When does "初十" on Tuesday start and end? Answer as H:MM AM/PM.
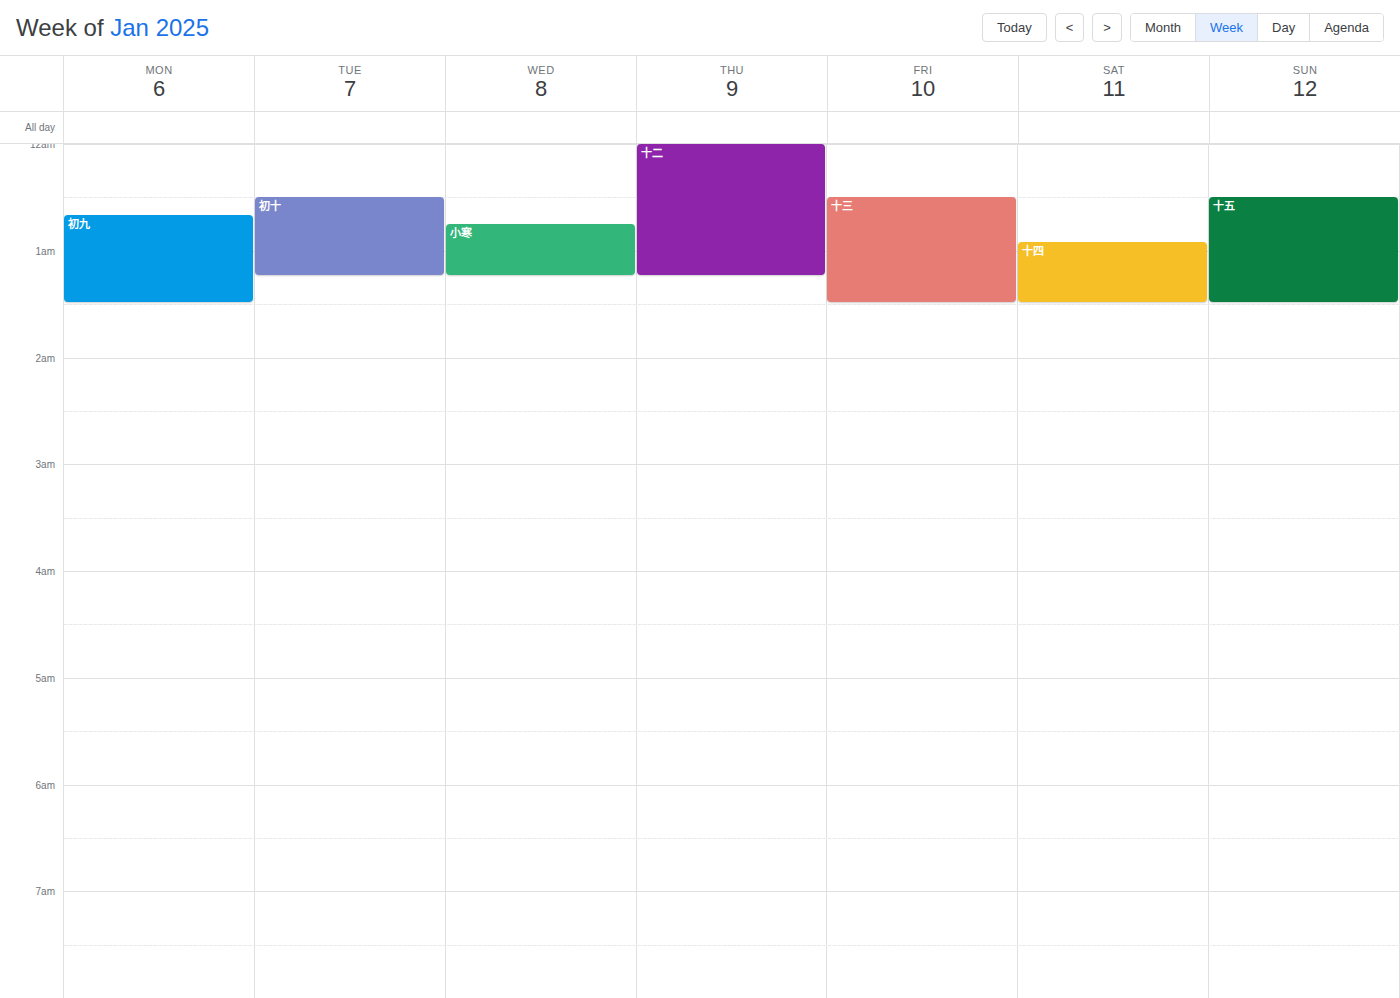
12:30 AM to 1:15 AM